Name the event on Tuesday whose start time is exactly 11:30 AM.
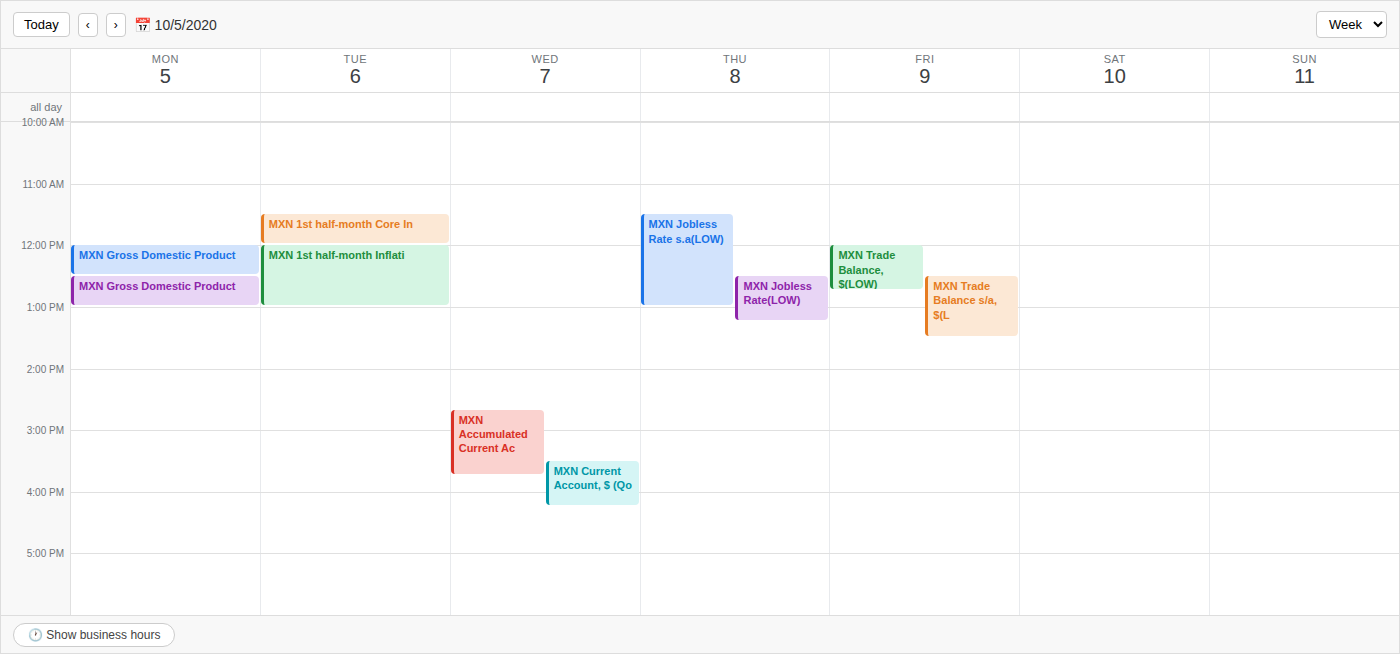
"MXN 1st half-month Core In"